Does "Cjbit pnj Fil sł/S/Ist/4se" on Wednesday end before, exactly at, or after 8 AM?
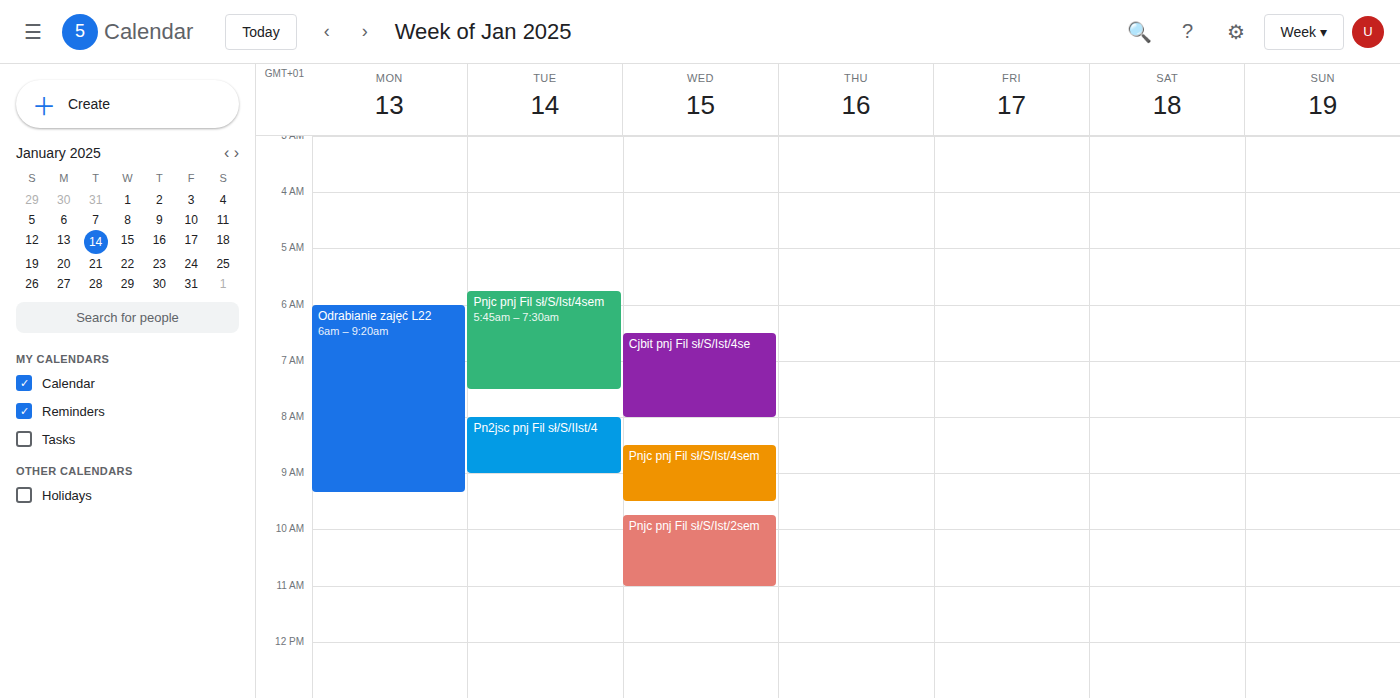
8:00 AM -- exactly at 8 AM, on the 8 AM line.